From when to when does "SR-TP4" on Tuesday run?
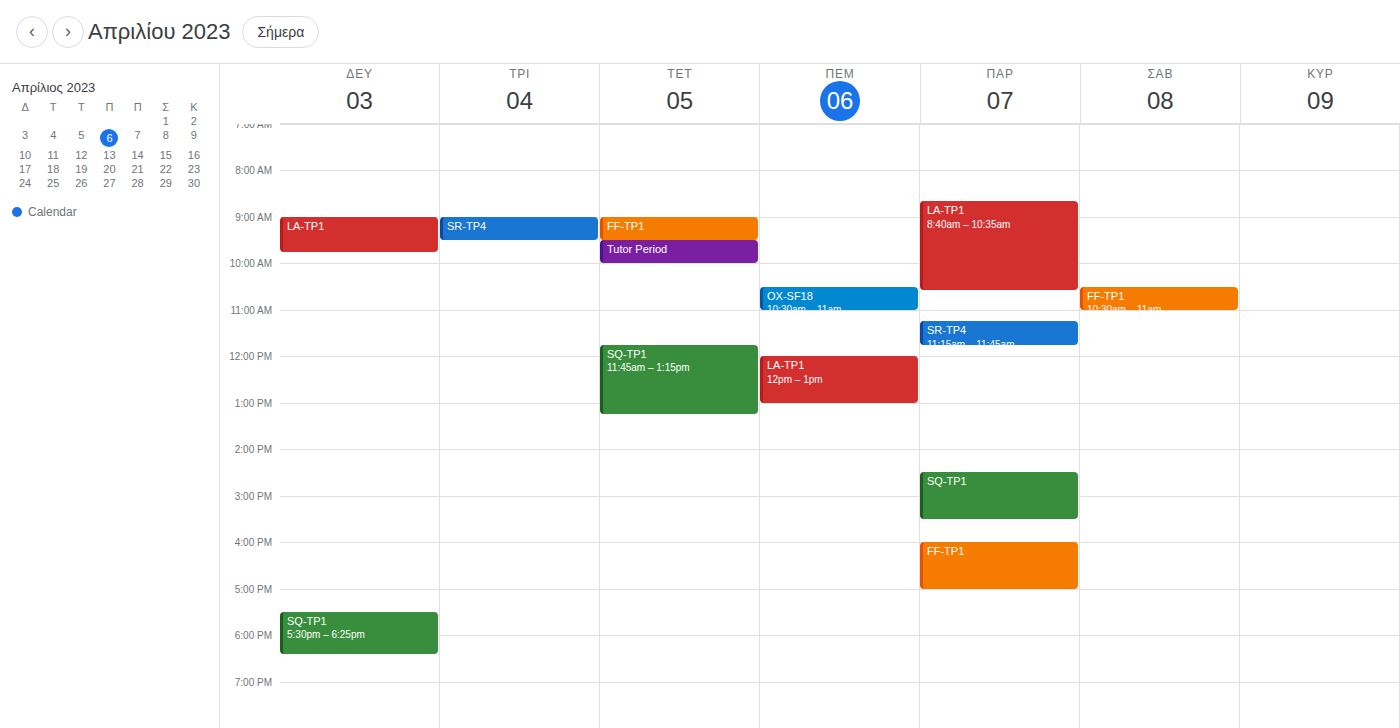
9:00 AM to 9:30 AM